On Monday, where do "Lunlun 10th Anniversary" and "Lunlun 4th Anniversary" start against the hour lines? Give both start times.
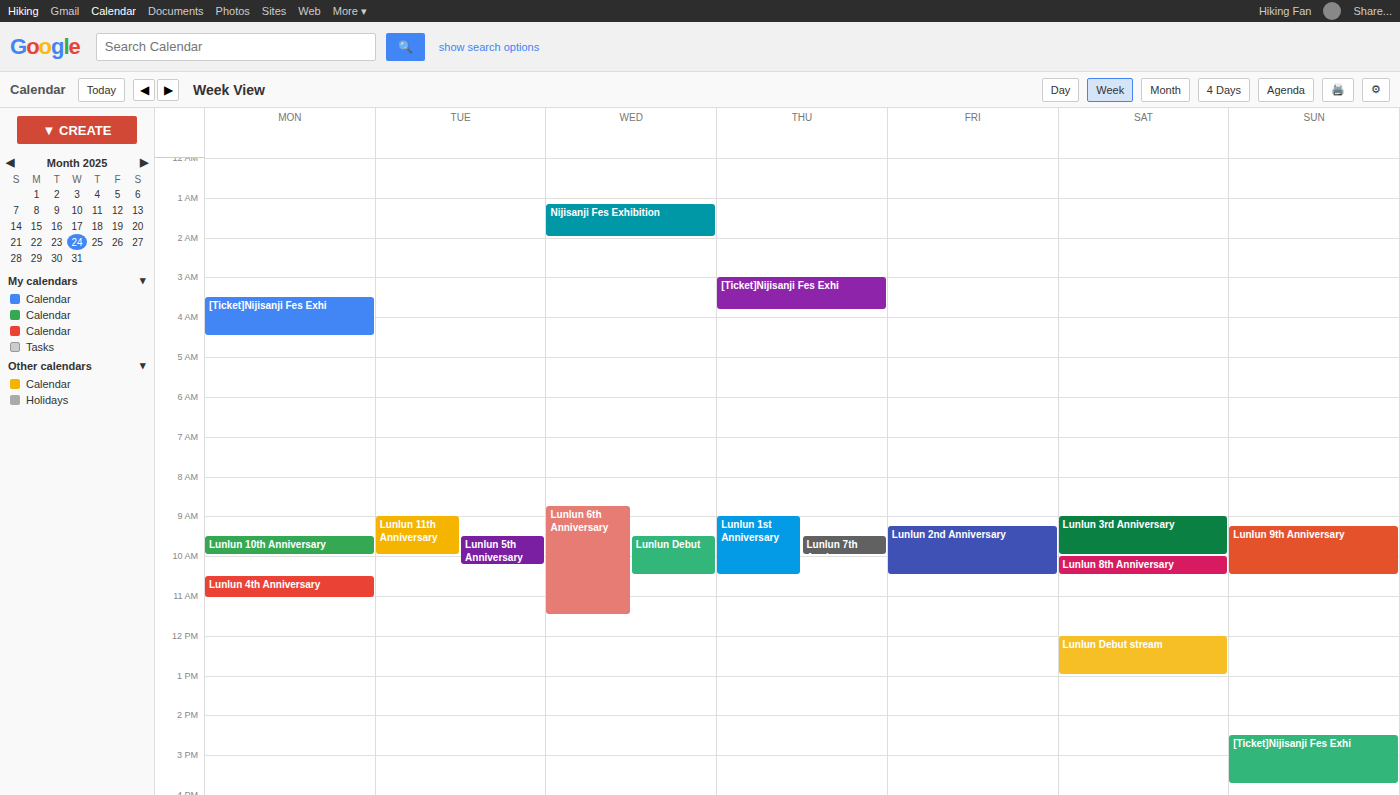
"Lunlun 10th Anniversary": 9:30 AM, halfway between the 9 AM and 10 AM lines. "Lunlun 4th Anniversary": 10:30 AM, halfway between the 10 AM and 11 AM lines.